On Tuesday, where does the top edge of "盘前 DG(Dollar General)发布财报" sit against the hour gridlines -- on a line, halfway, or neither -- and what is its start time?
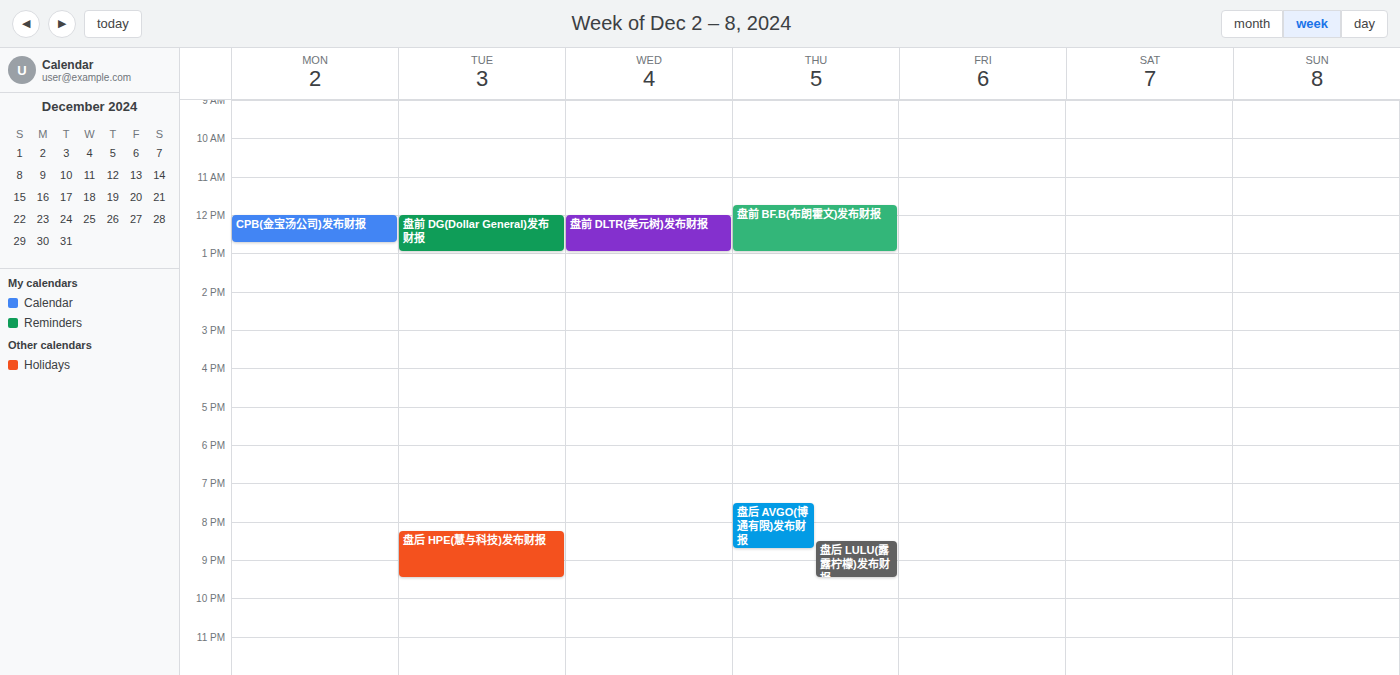
12:00 PM -- exactly on the 12 PM line.